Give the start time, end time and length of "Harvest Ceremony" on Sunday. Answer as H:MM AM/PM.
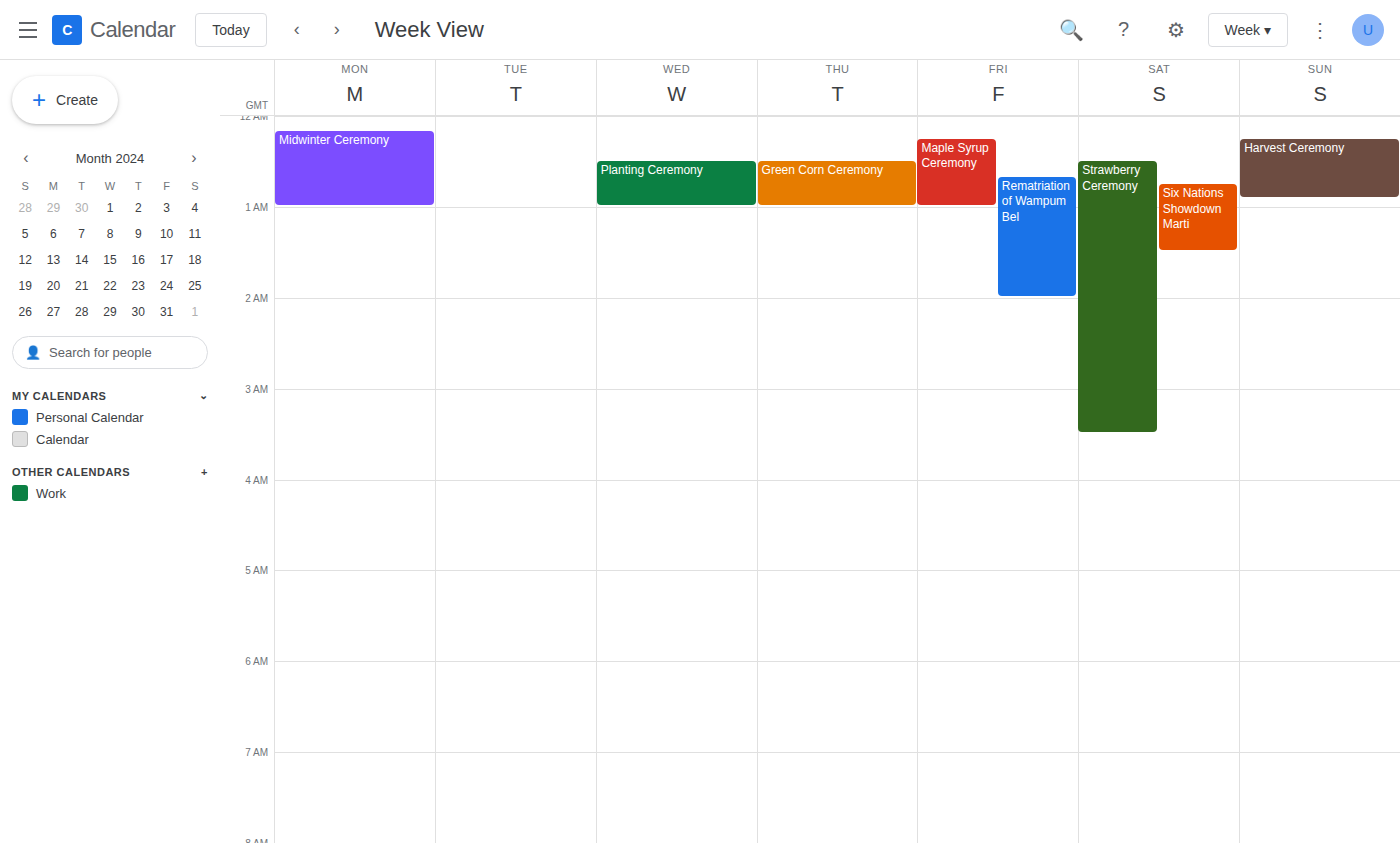
12:15 AM to 12:55 AM, 40 minutes